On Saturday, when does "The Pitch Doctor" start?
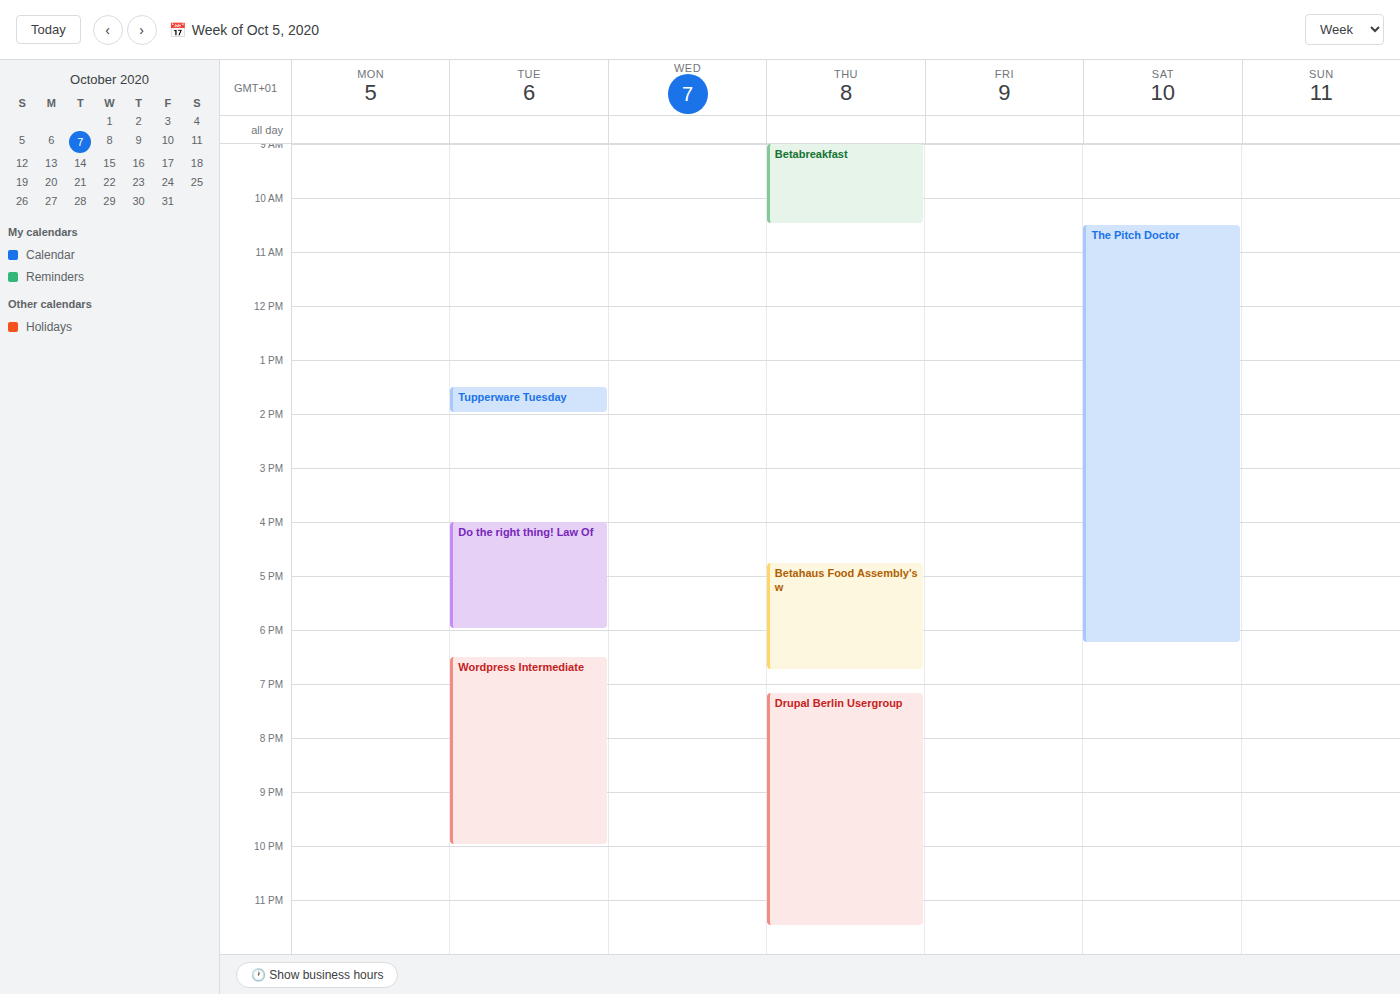
10:30 AM